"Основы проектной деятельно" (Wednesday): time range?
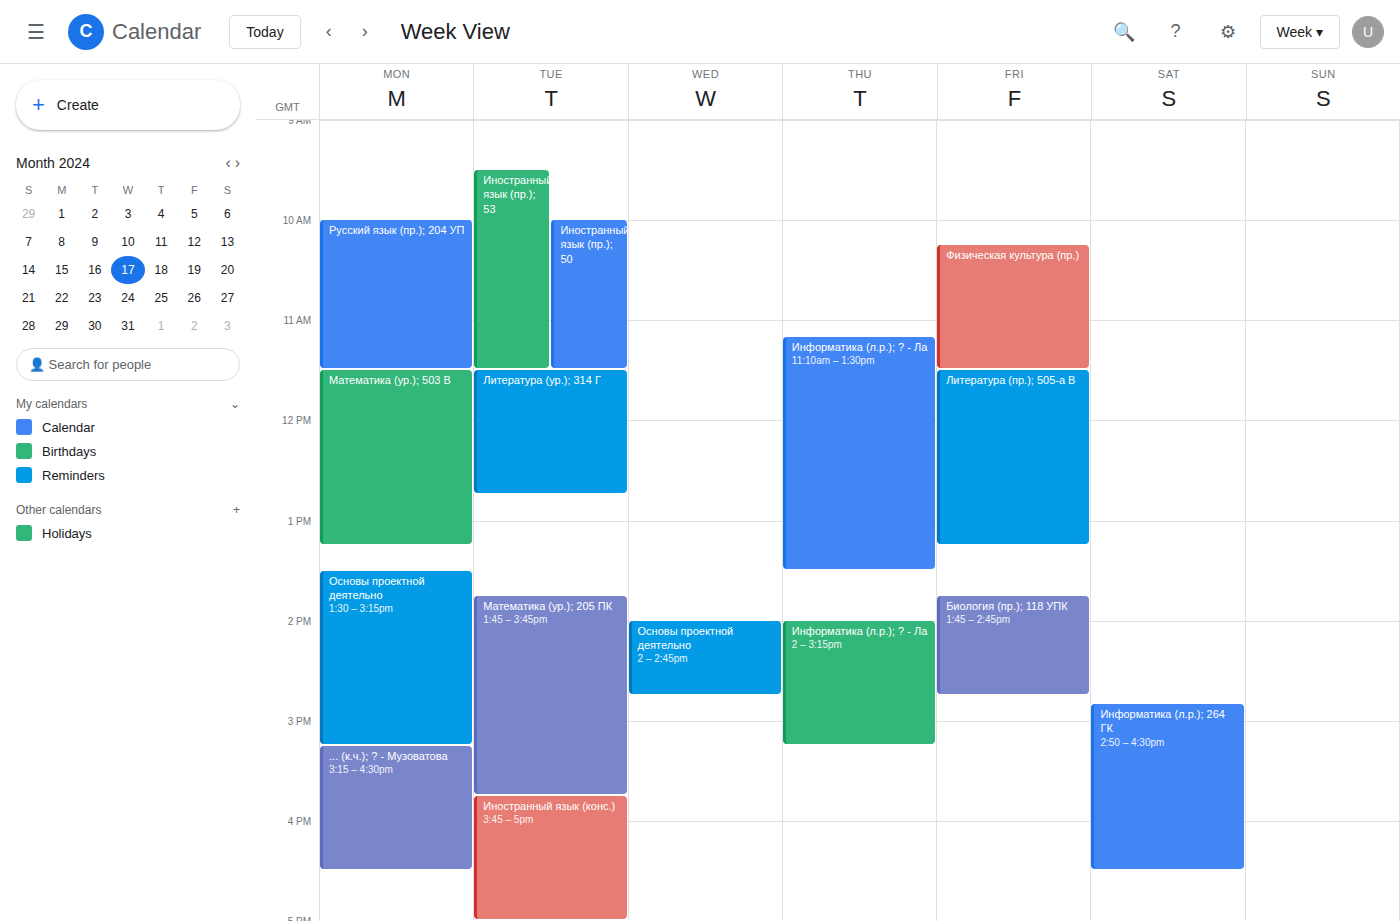
2:00 PM to 2:45 PM